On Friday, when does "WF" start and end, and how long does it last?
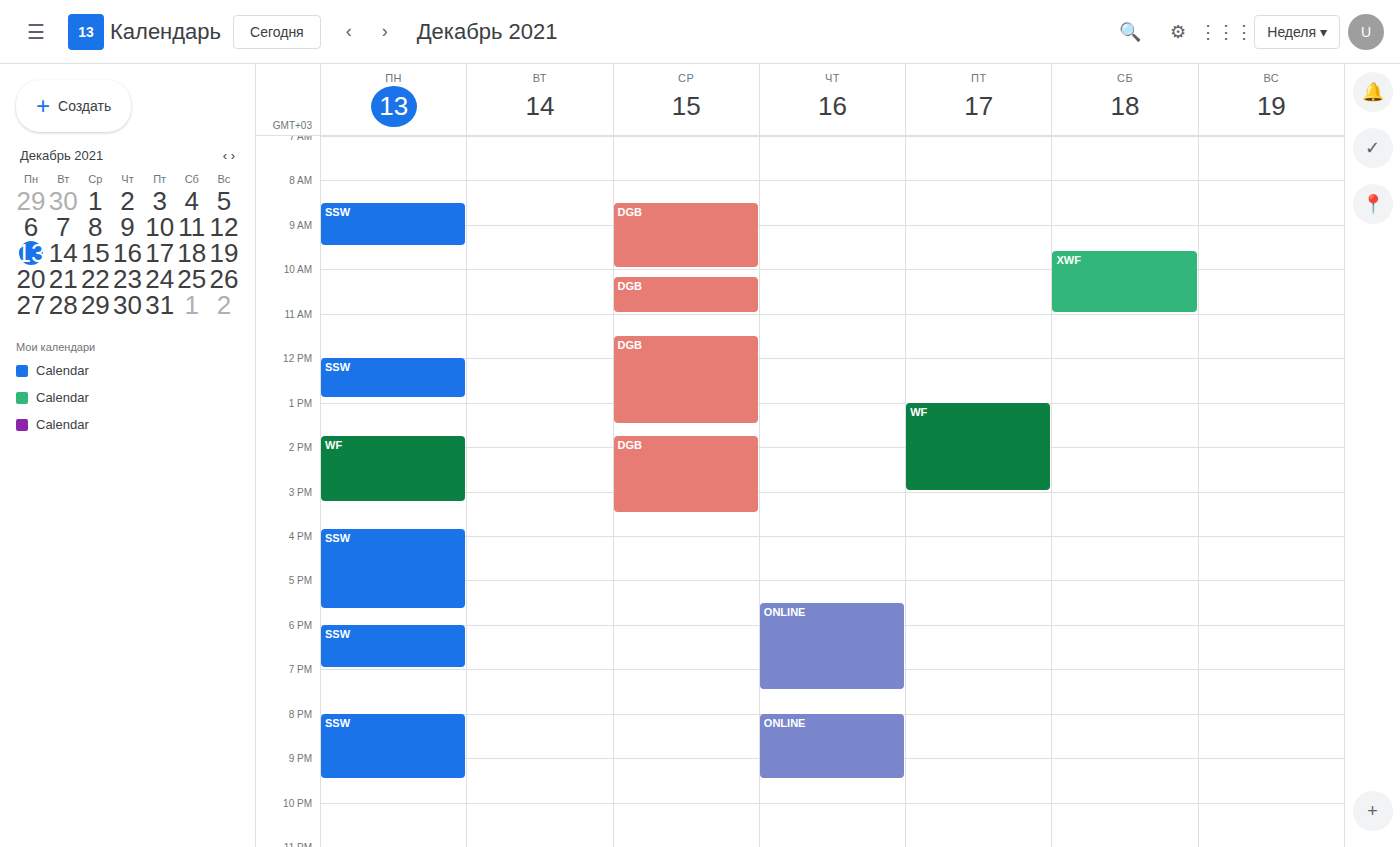
1:00 PM to 3:00 PM, 2 hours